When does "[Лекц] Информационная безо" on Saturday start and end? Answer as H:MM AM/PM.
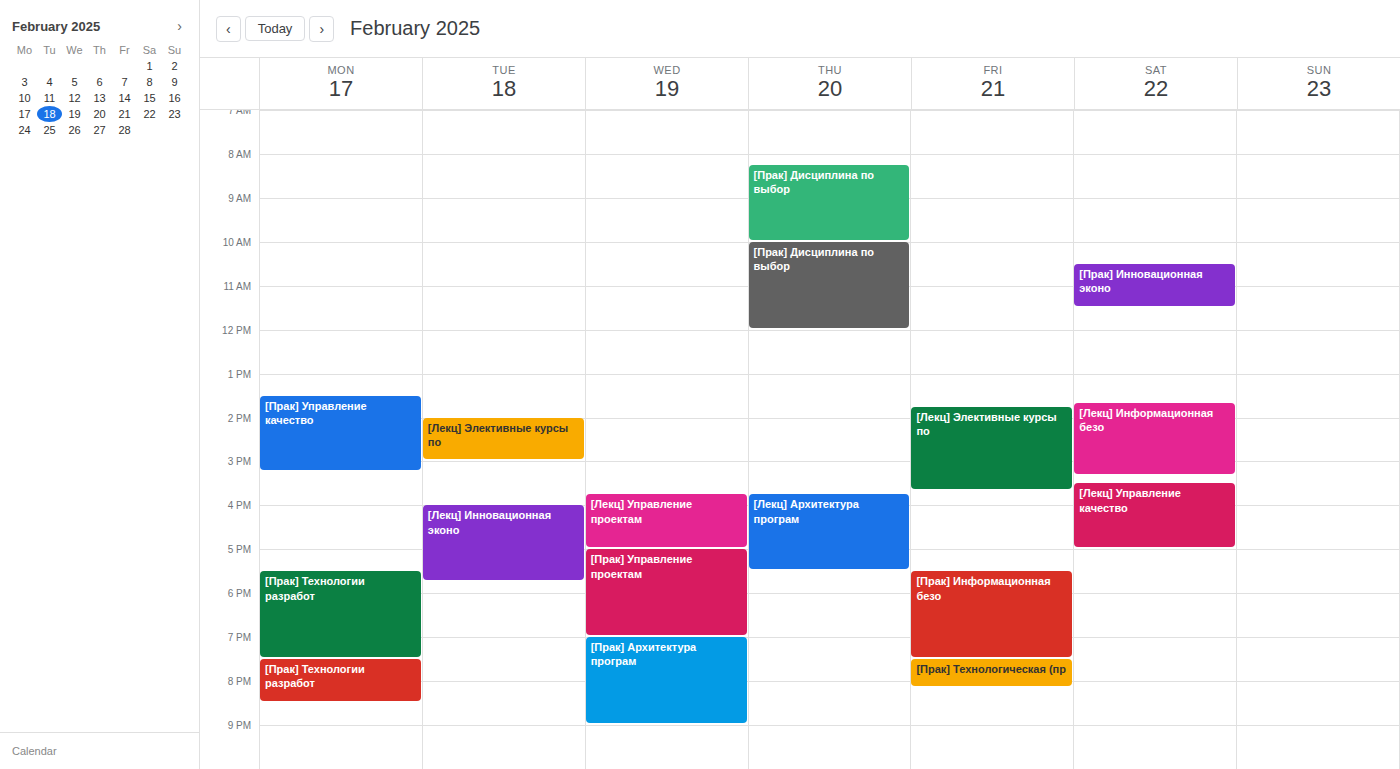
1:40 PM to 3:20 PM